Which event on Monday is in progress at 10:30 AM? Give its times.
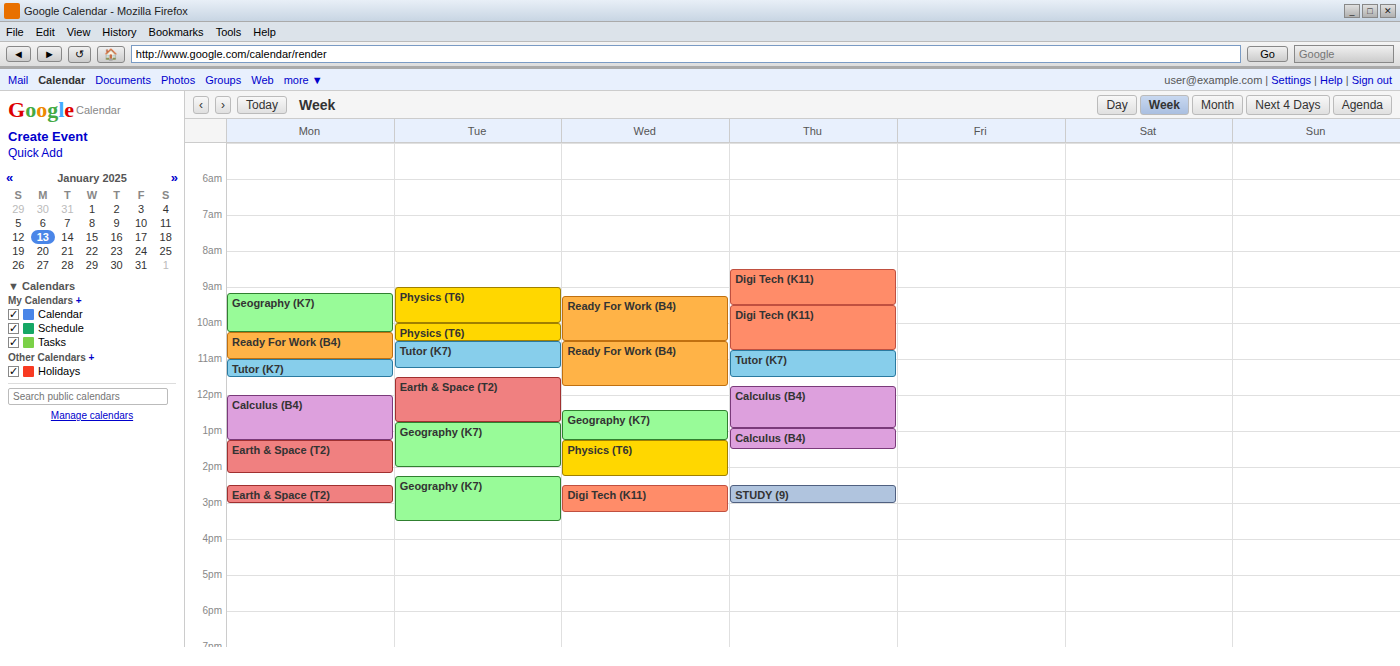
"Ready For Work (B4)", 10:15 AM to 11:00 AM